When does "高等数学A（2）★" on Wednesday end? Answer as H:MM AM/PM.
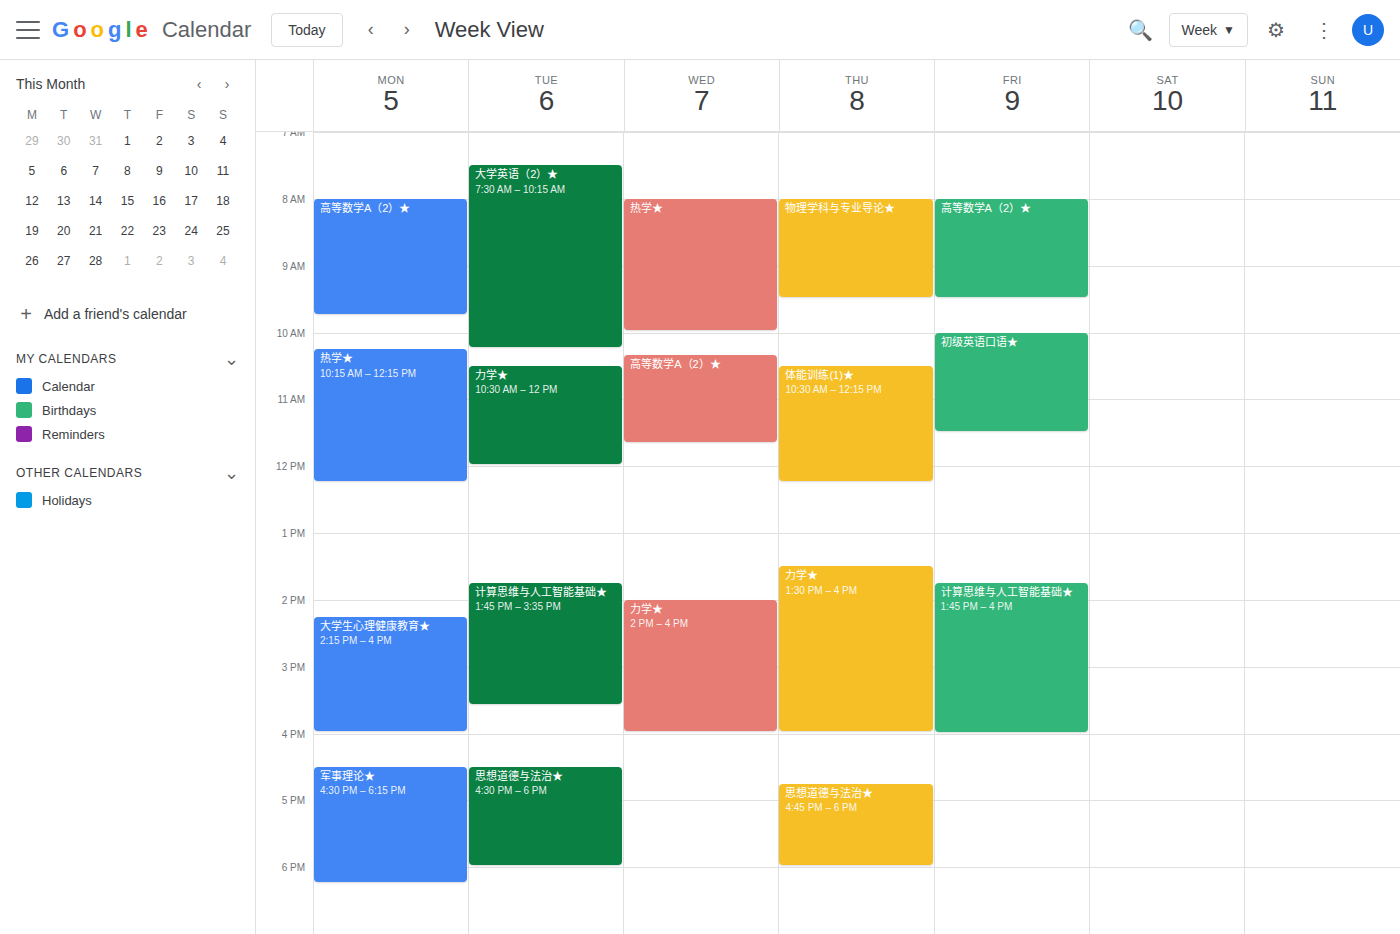
11:40 AM